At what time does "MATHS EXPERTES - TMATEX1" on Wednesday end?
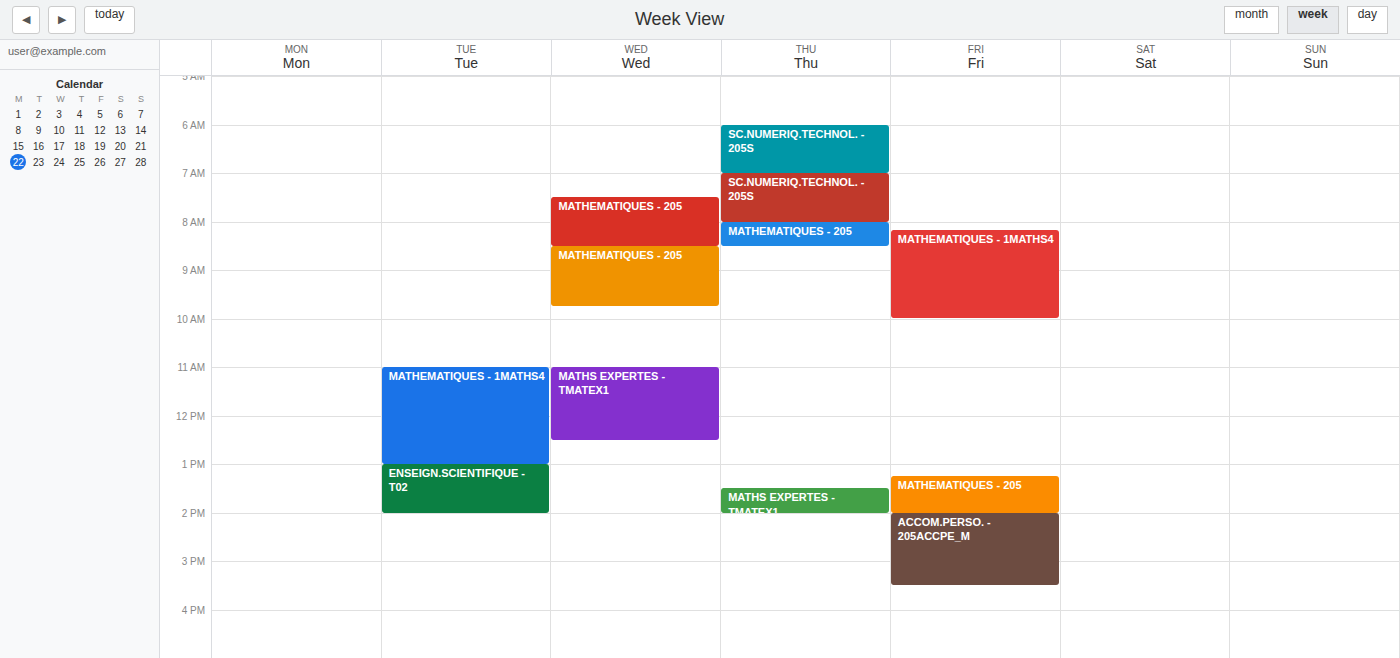
12:30 PM